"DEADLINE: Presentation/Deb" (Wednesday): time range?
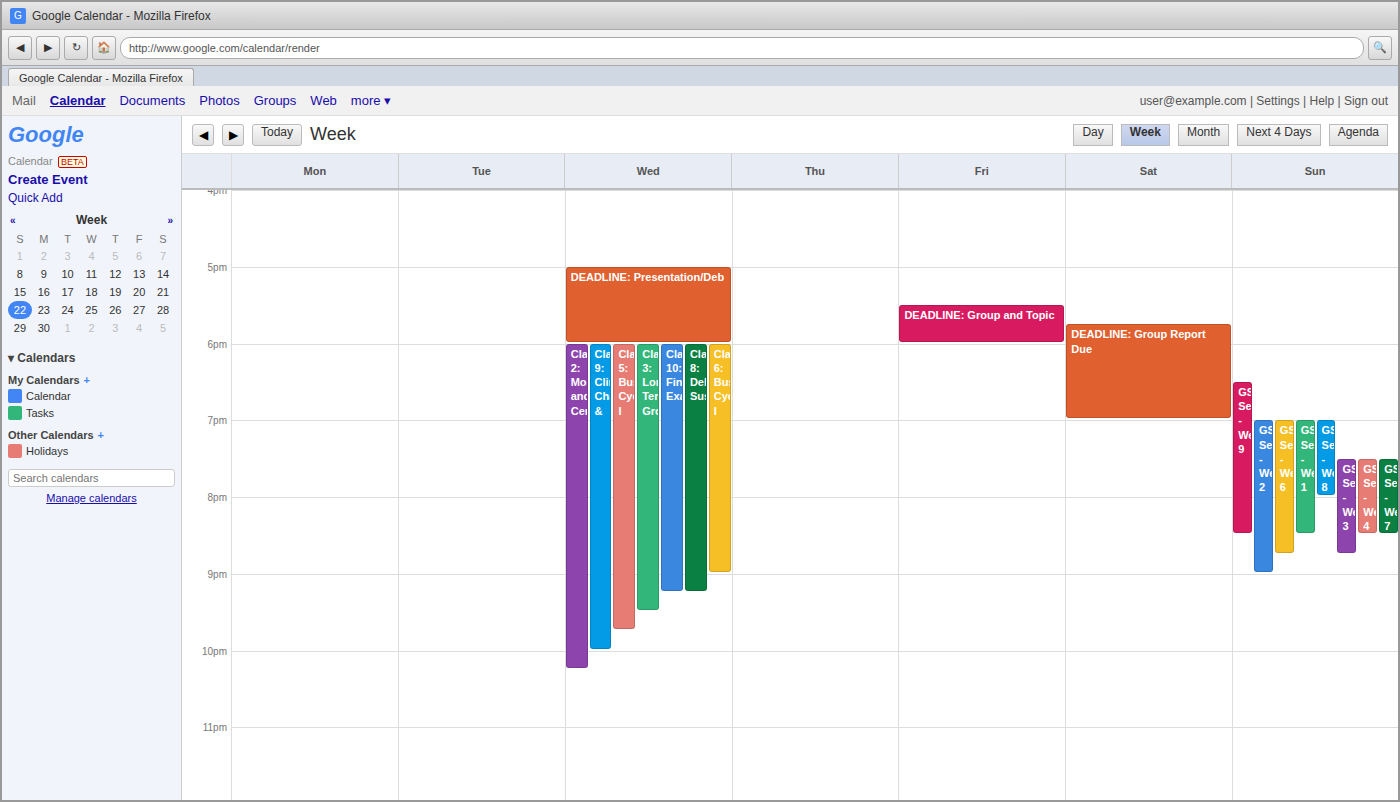
5:00 PM to 6:00 PM